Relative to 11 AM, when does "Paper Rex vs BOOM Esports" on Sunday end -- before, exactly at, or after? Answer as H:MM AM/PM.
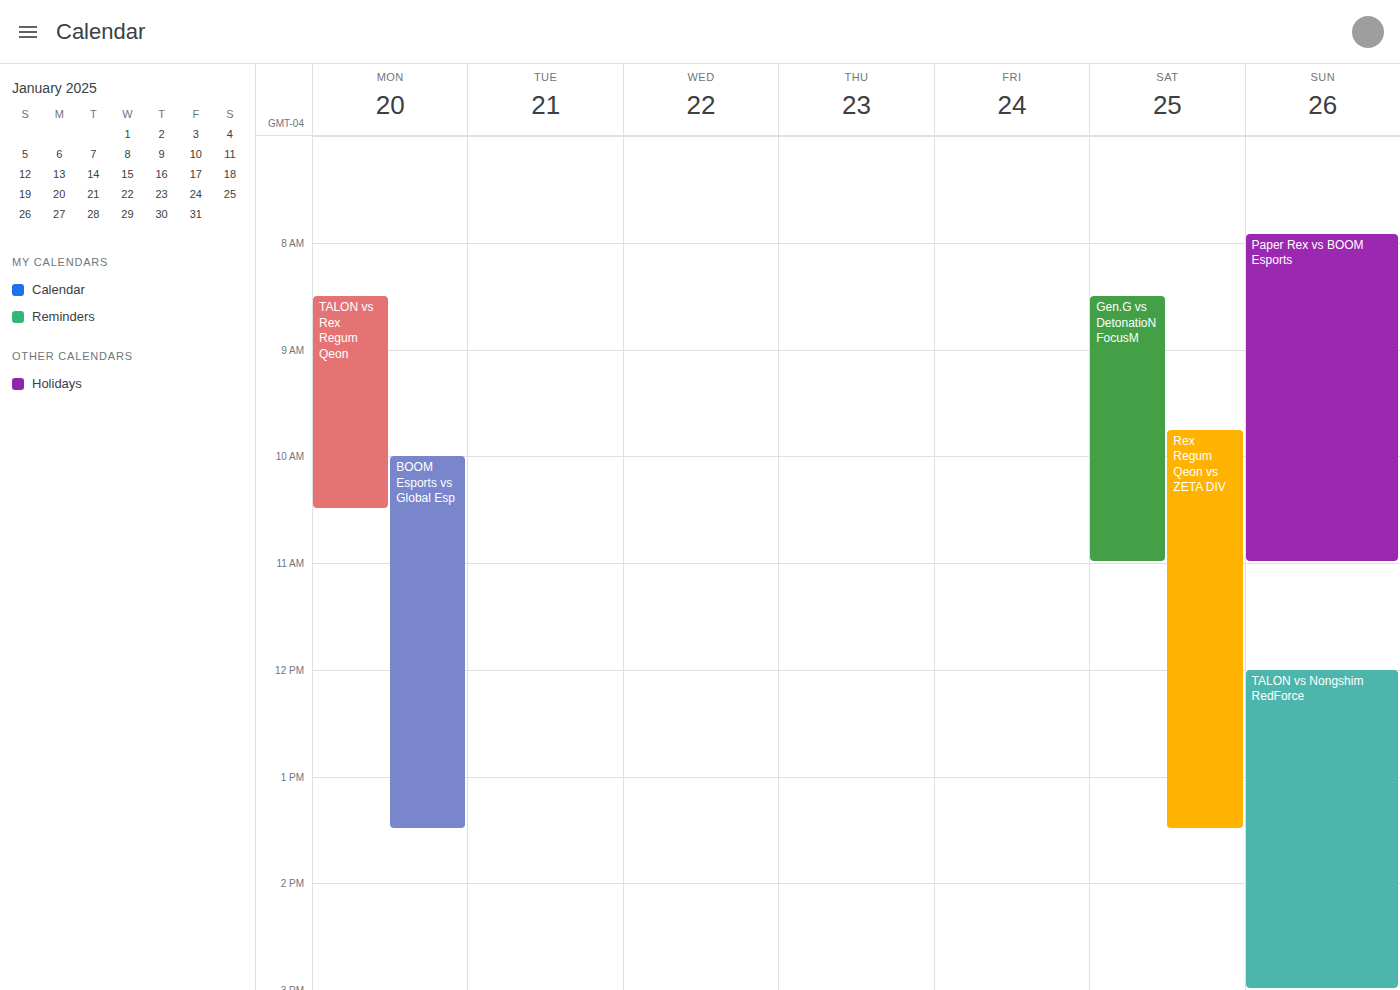
11:00 AM -- exactly at 11 AM, on the 11 AM line.